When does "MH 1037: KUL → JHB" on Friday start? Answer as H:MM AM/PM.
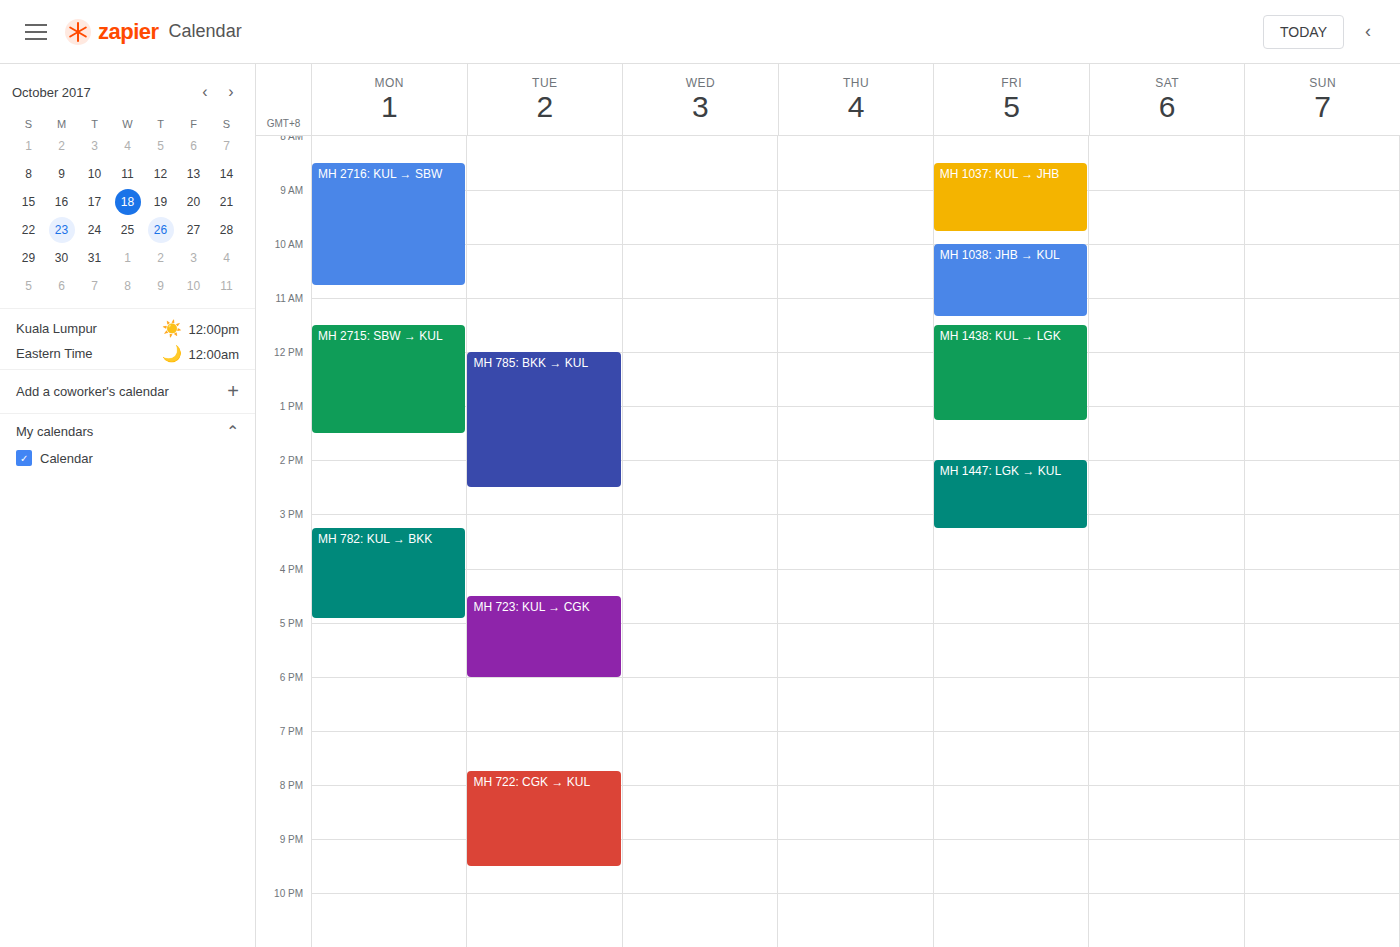
8:30 AM